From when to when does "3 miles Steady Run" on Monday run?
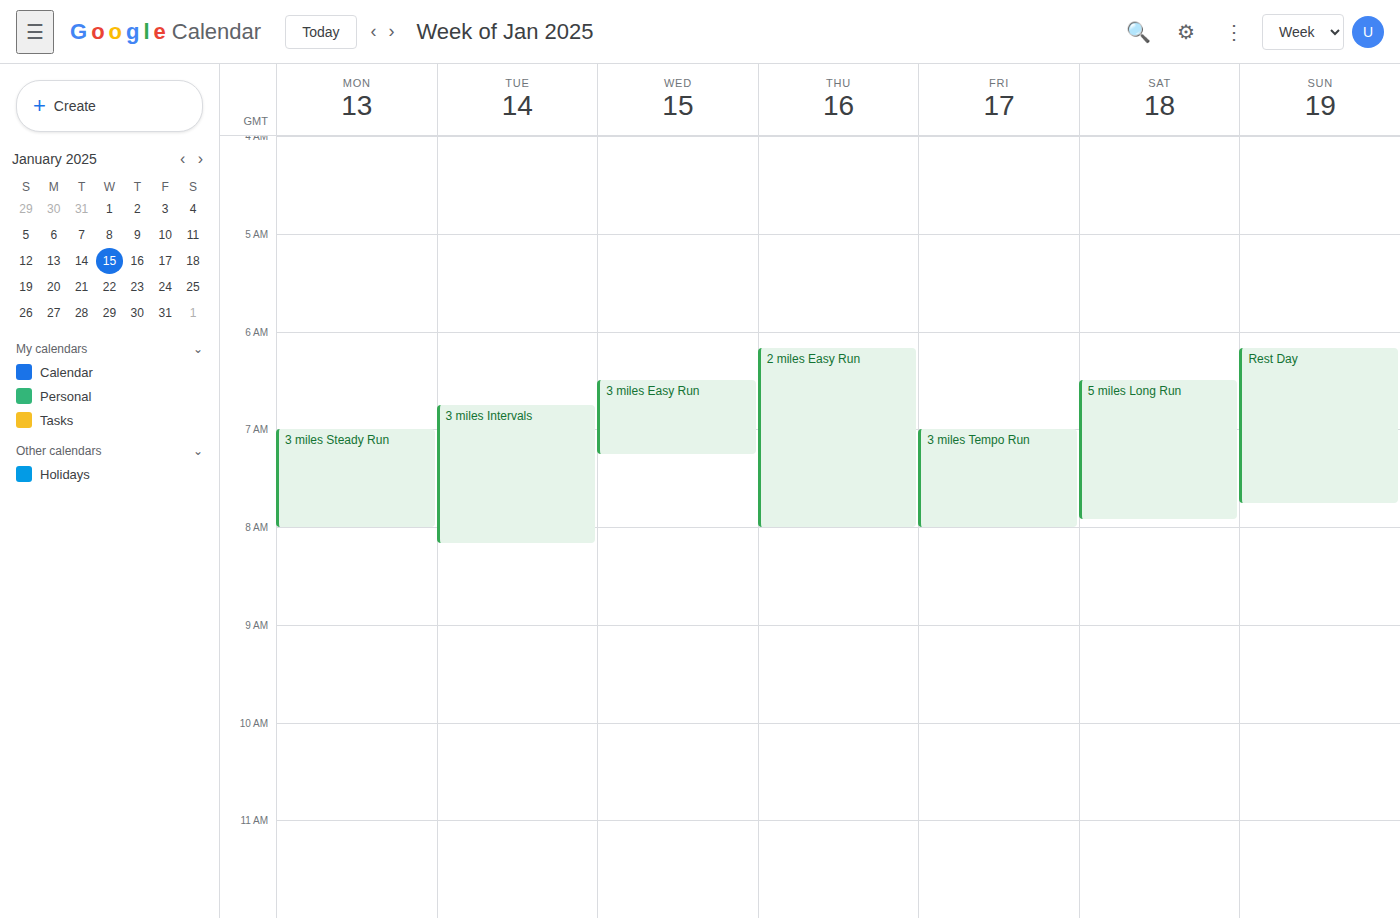
7:00 AM to 8:00 AM